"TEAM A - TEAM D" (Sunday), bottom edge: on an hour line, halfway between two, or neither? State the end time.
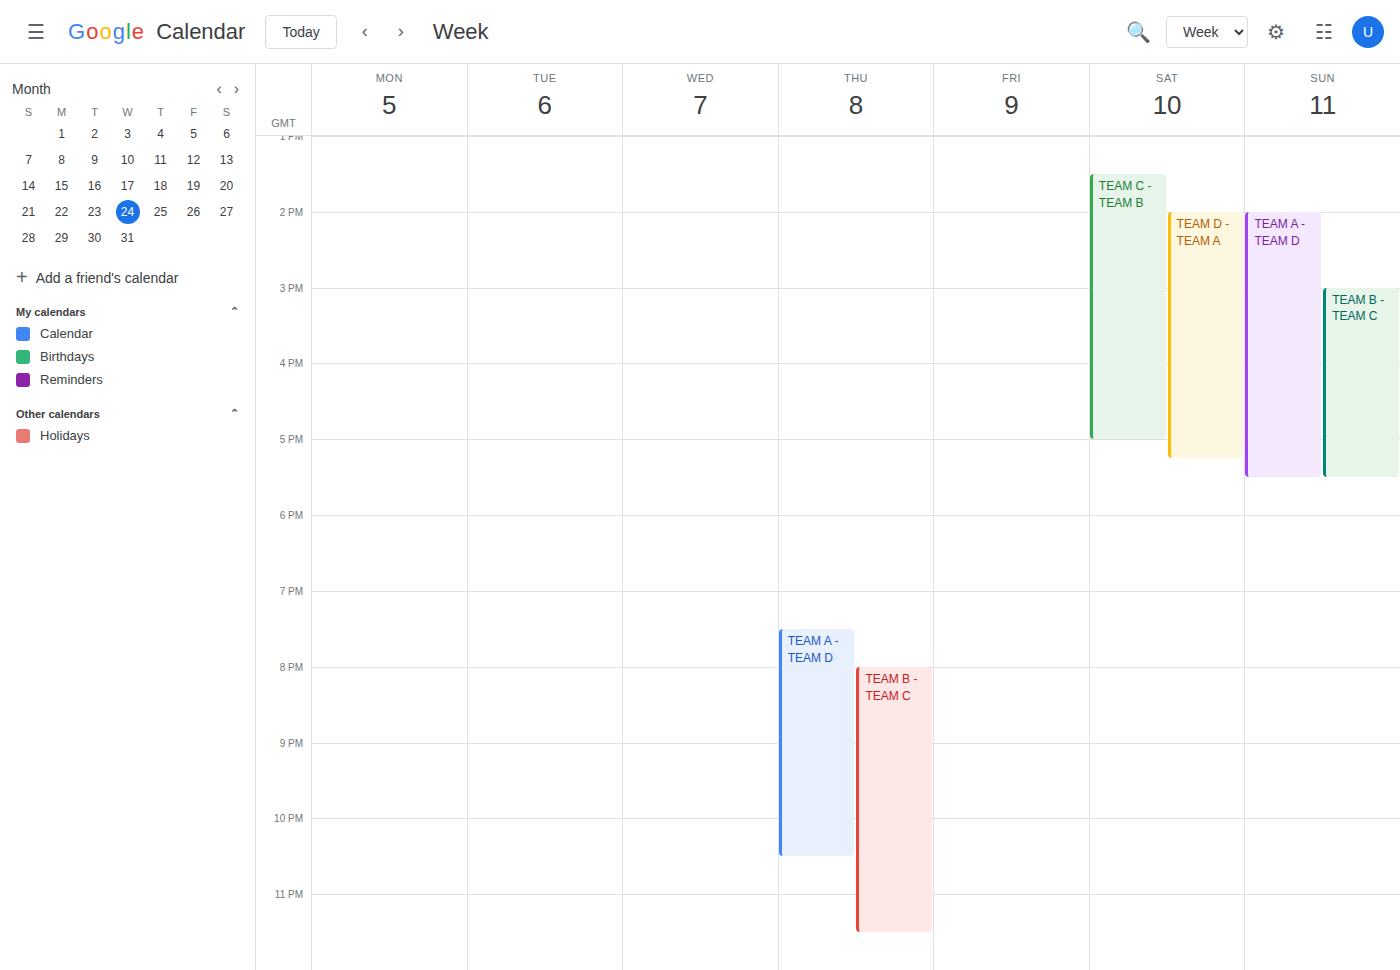
5:30 PM -- halfway between the 5 PM and 6 PM lines.